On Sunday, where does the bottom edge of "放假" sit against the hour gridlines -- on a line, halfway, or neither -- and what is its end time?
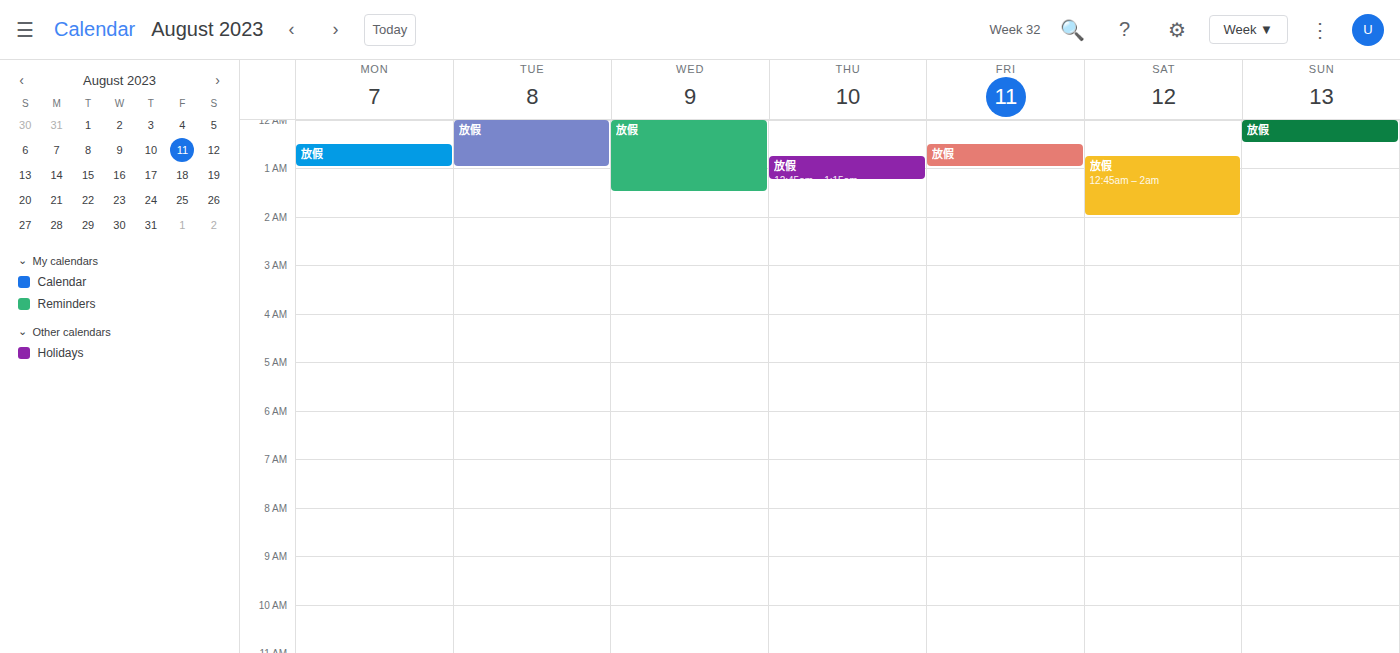
12:30 AM -- halfway between the 12 AM and 1 AM lines.